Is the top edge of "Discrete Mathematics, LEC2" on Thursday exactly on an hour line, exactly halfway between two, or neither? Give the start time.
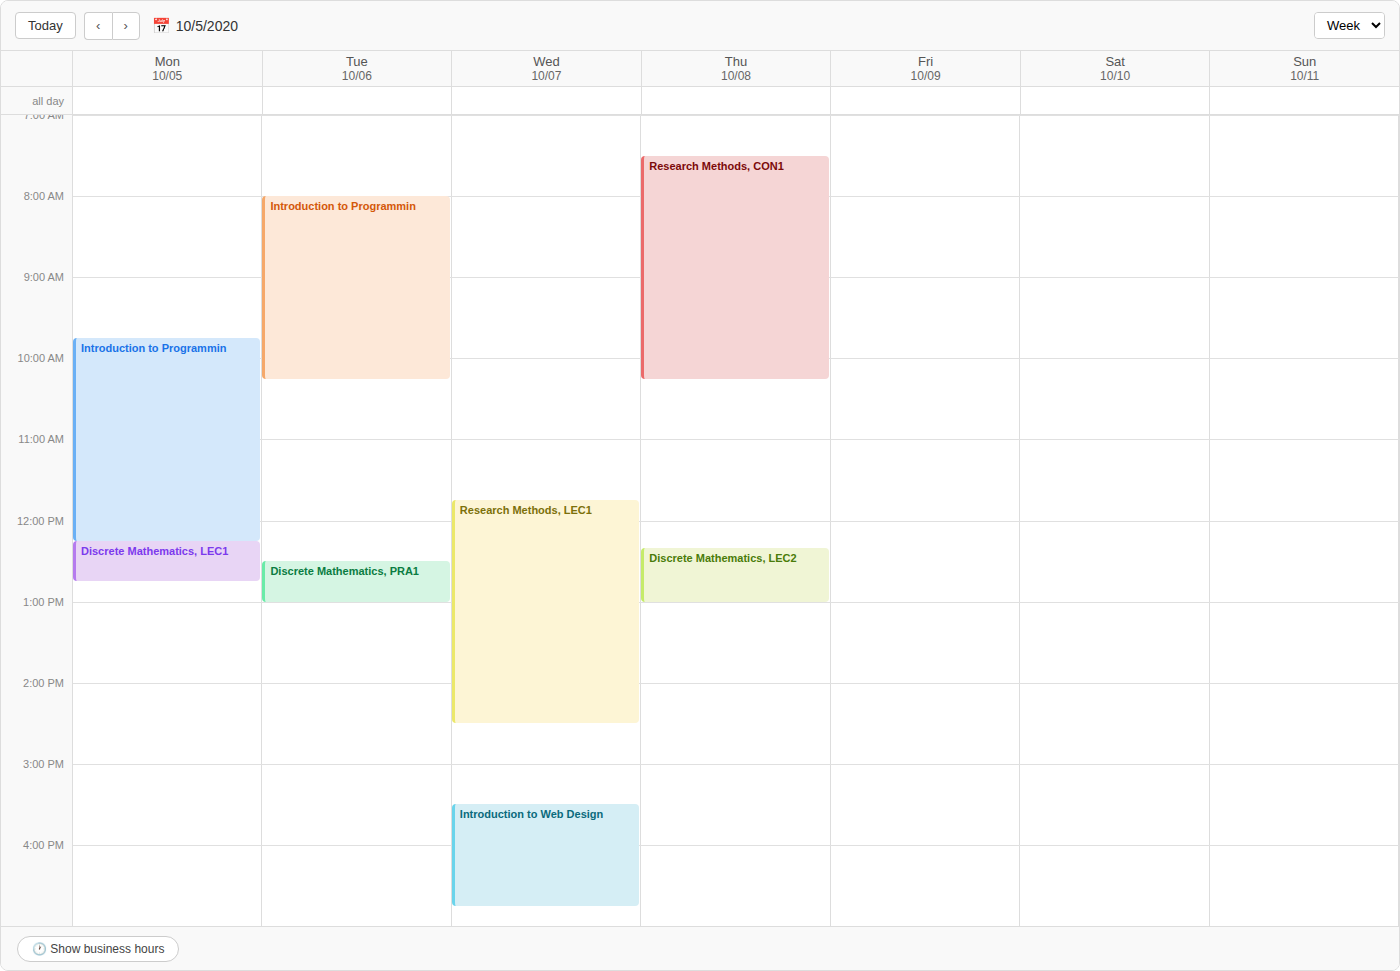
12:20 -- neither: 20 minutes below the 12:00 line and 40 minutes above the 13:00 line.